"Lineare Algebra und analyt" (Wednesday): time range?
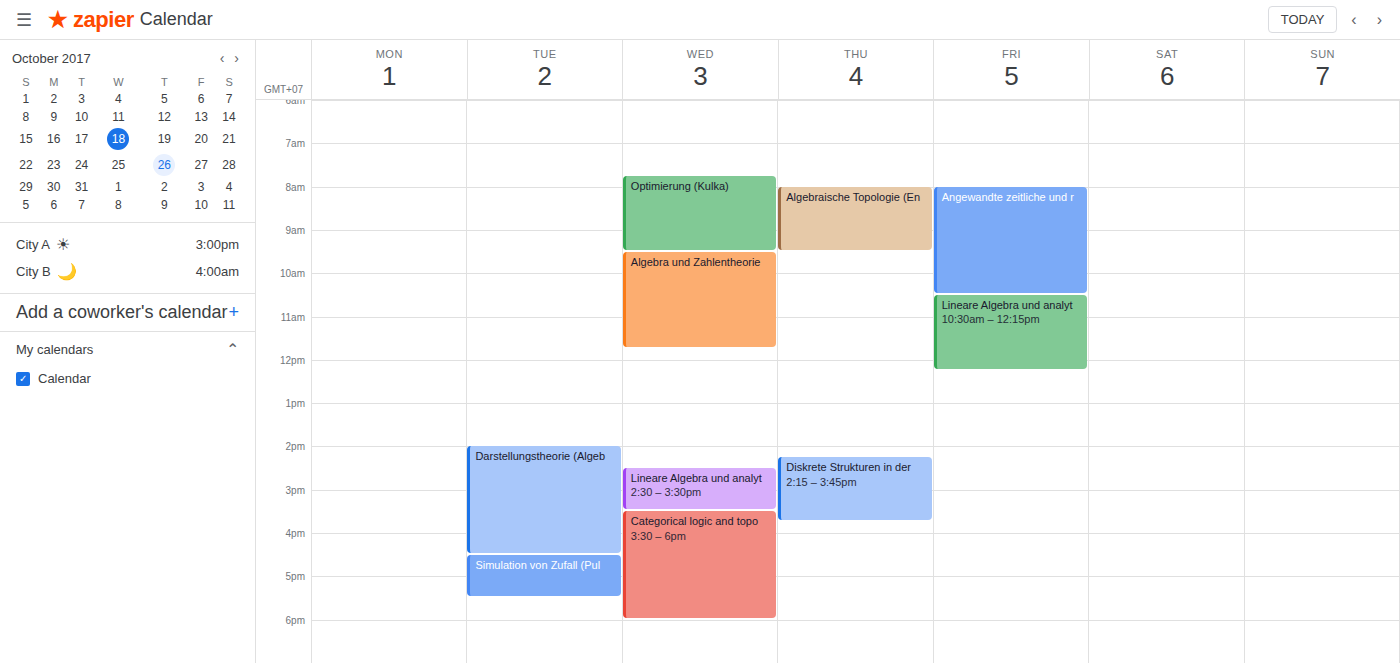
14:30 to 15:30